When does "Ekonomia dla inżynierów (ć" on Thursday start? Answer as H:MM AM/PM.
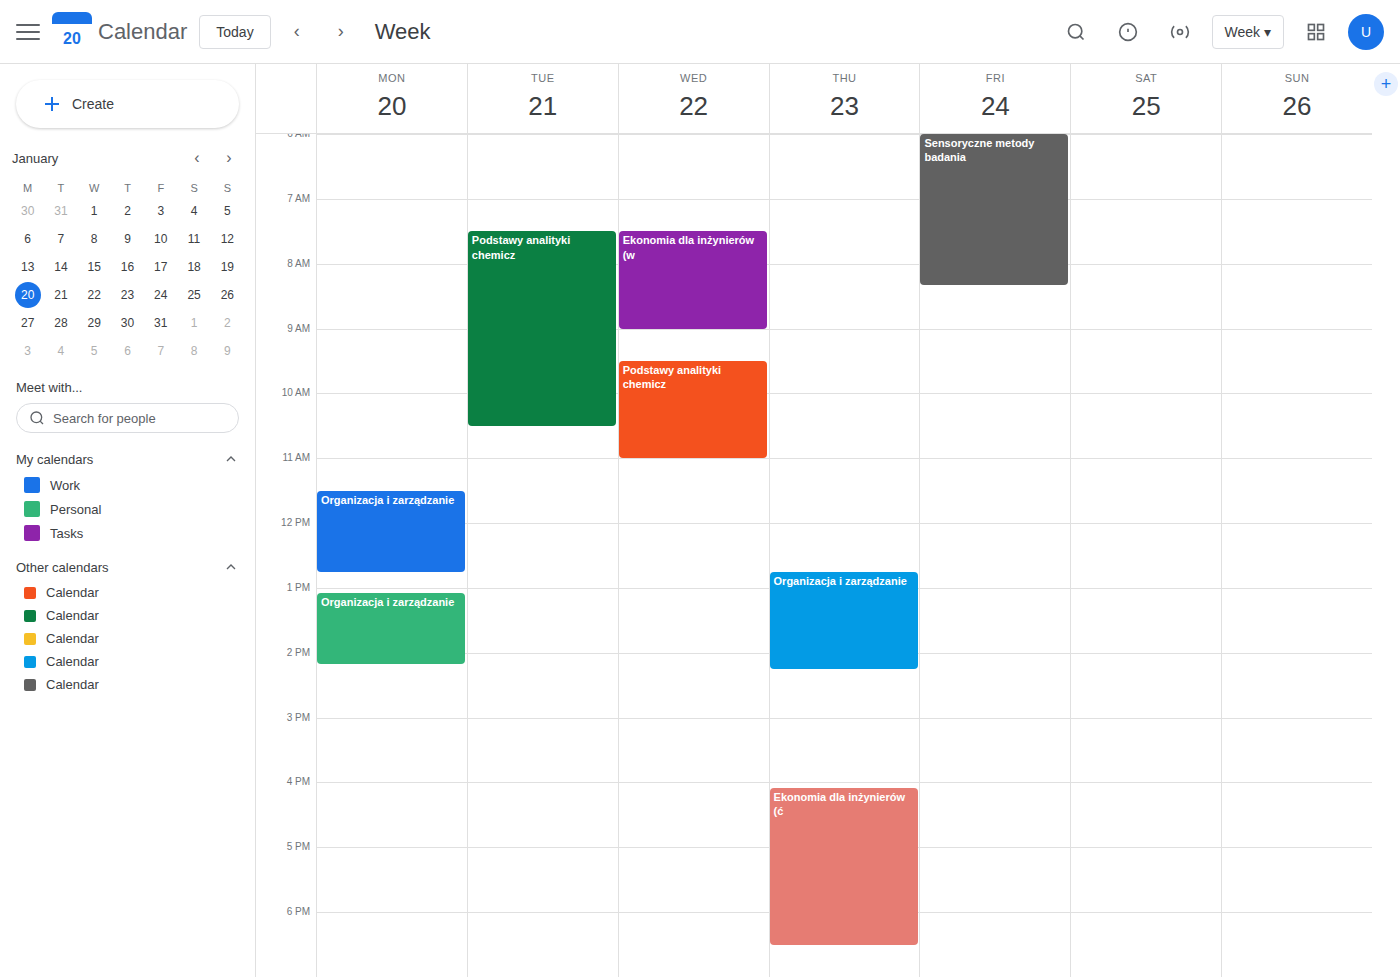
4:05 PM